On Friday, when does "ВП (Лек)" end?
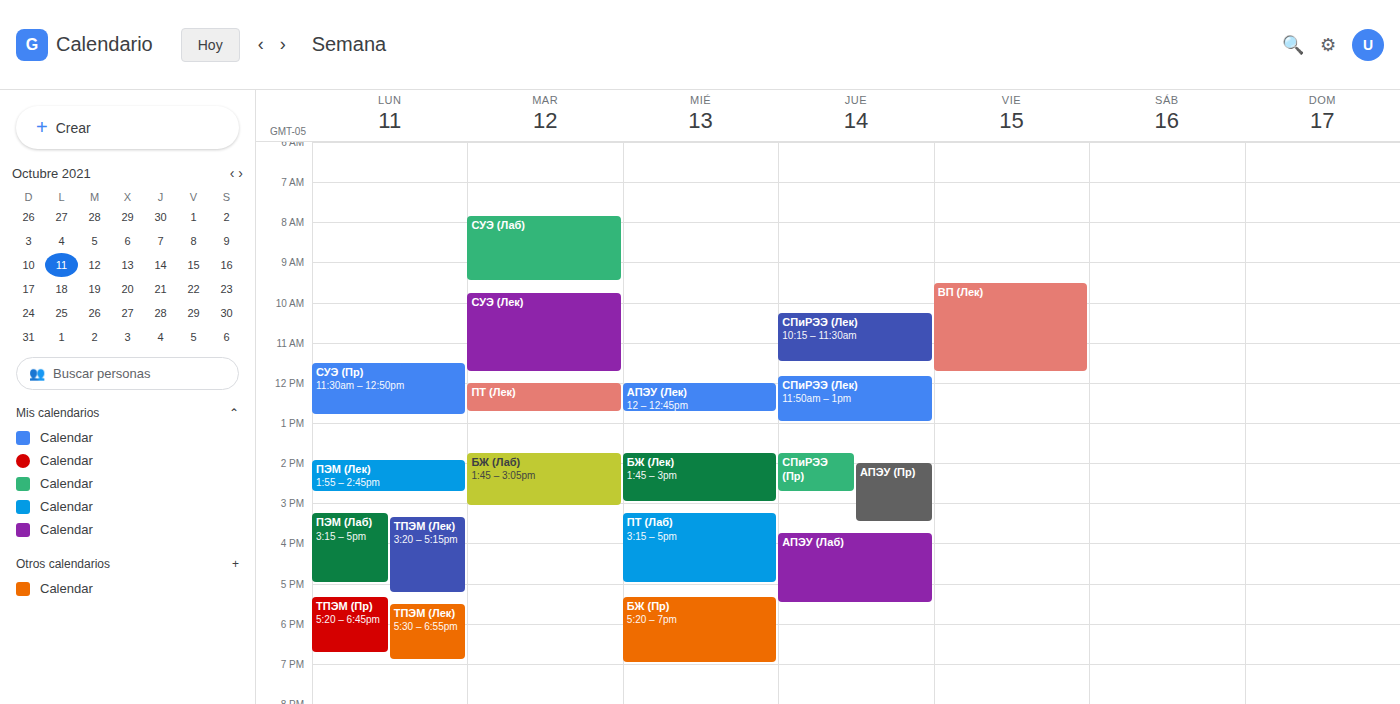
11:45 AM